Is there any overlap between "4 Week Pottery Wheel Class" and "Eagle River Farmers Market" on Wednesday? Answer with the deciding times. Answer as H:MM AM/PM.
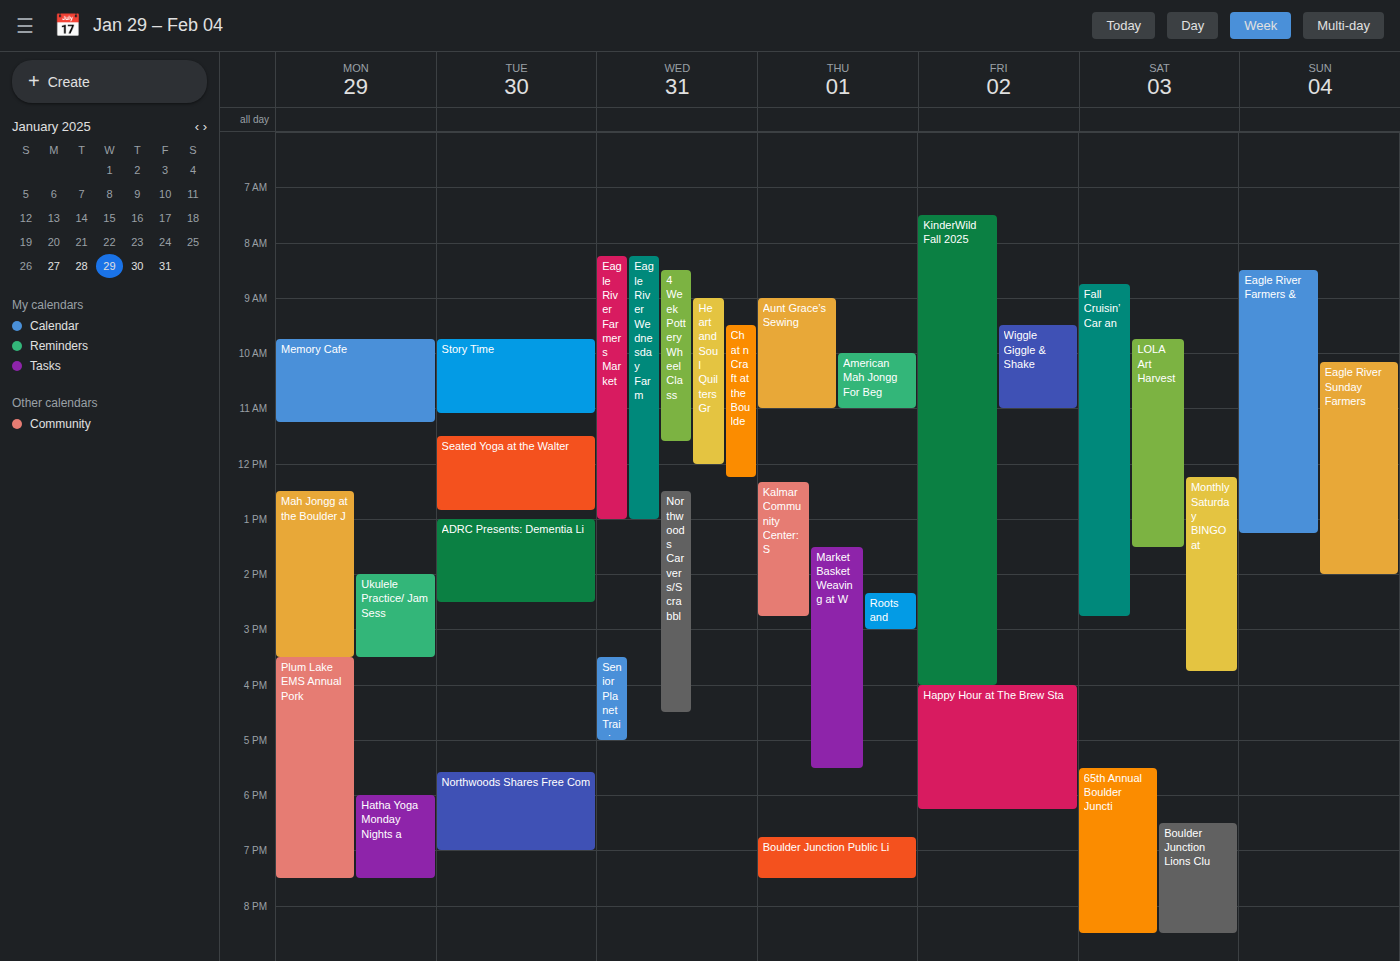
"4 Week Pottery Wheel Class" runs 8:30 AM to 11:35 AM, inside "Eagle River Farmers Market" -- they overlap.